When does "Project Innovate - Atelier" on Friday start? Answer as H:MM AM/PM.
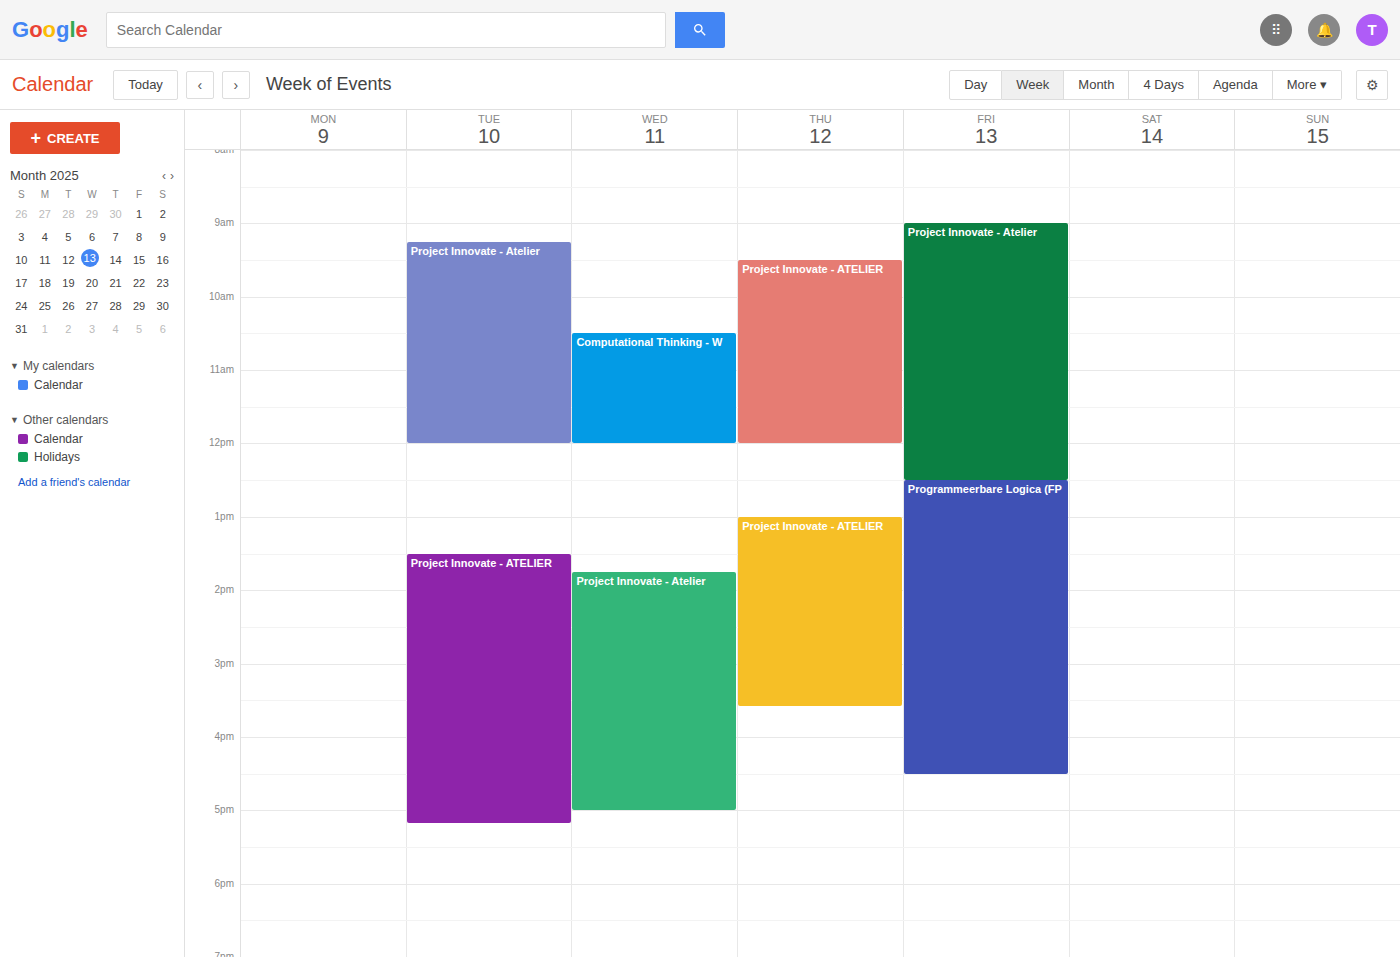
9:00 AM